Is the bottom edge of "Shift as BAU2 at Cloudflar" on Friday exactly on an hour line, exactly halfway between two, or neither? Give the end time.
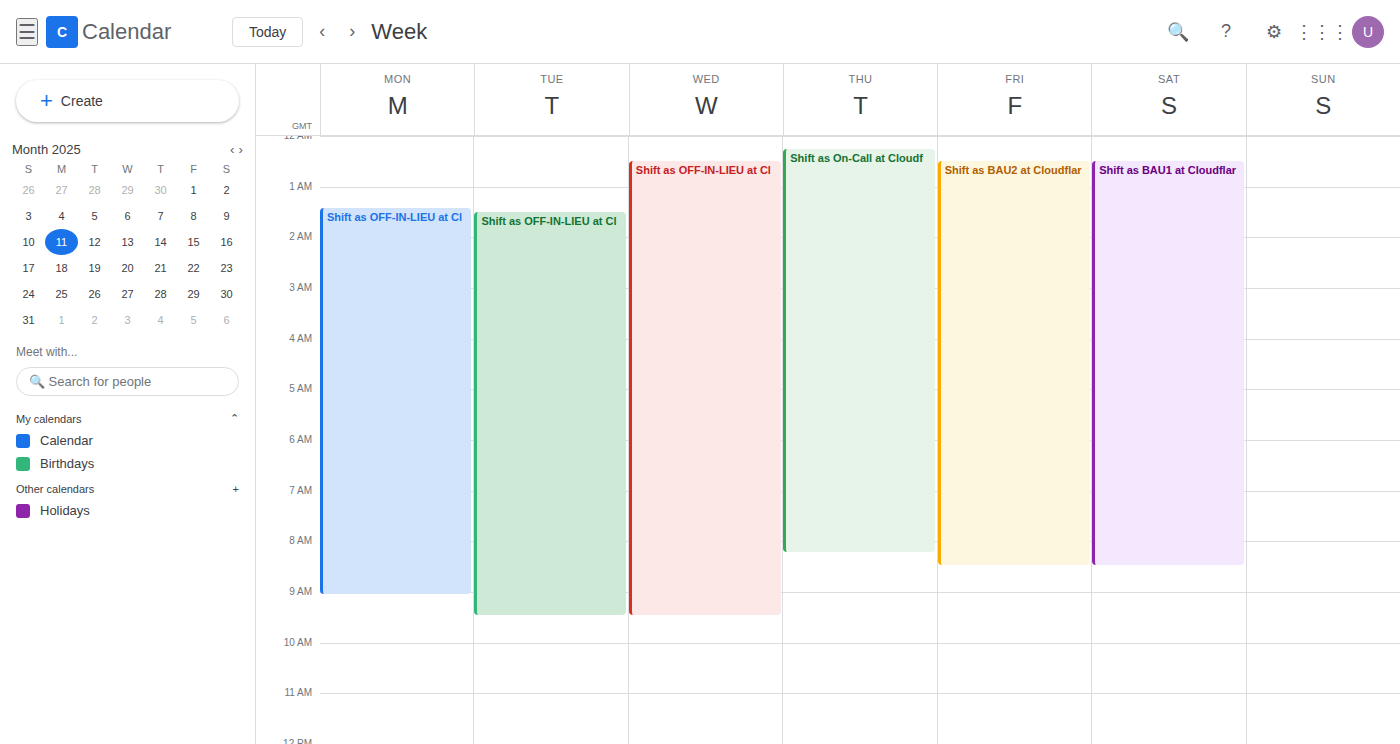
8:30 AM -- halfway between the 8 AM and 9 AM lines.